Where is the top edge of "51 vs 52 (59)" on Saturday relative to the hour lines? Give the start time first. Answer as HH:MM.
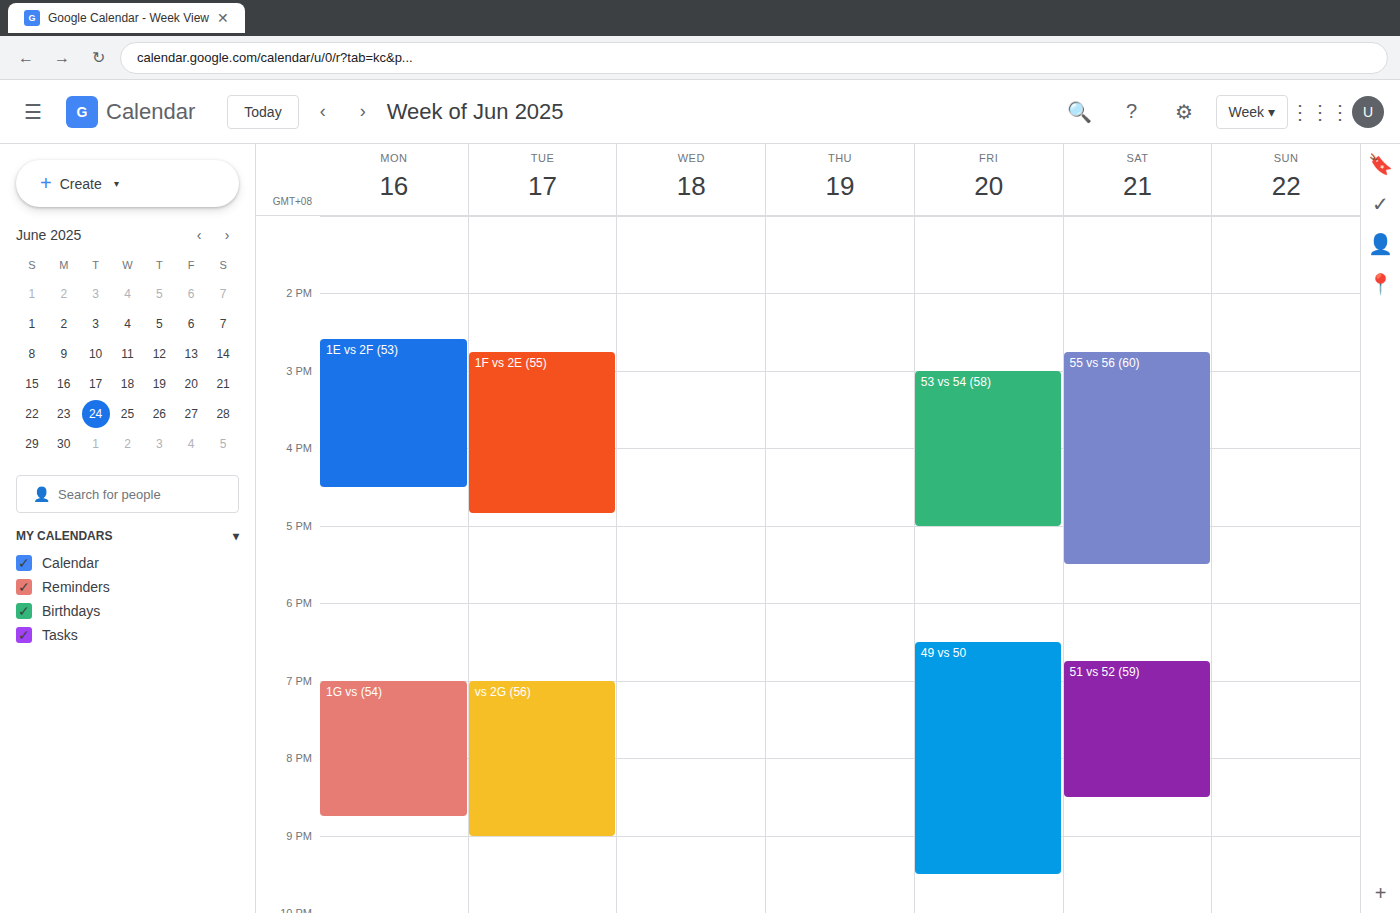
18:45 -- neither: three quarters of the way from the 18:00 line to the 19:00 line.